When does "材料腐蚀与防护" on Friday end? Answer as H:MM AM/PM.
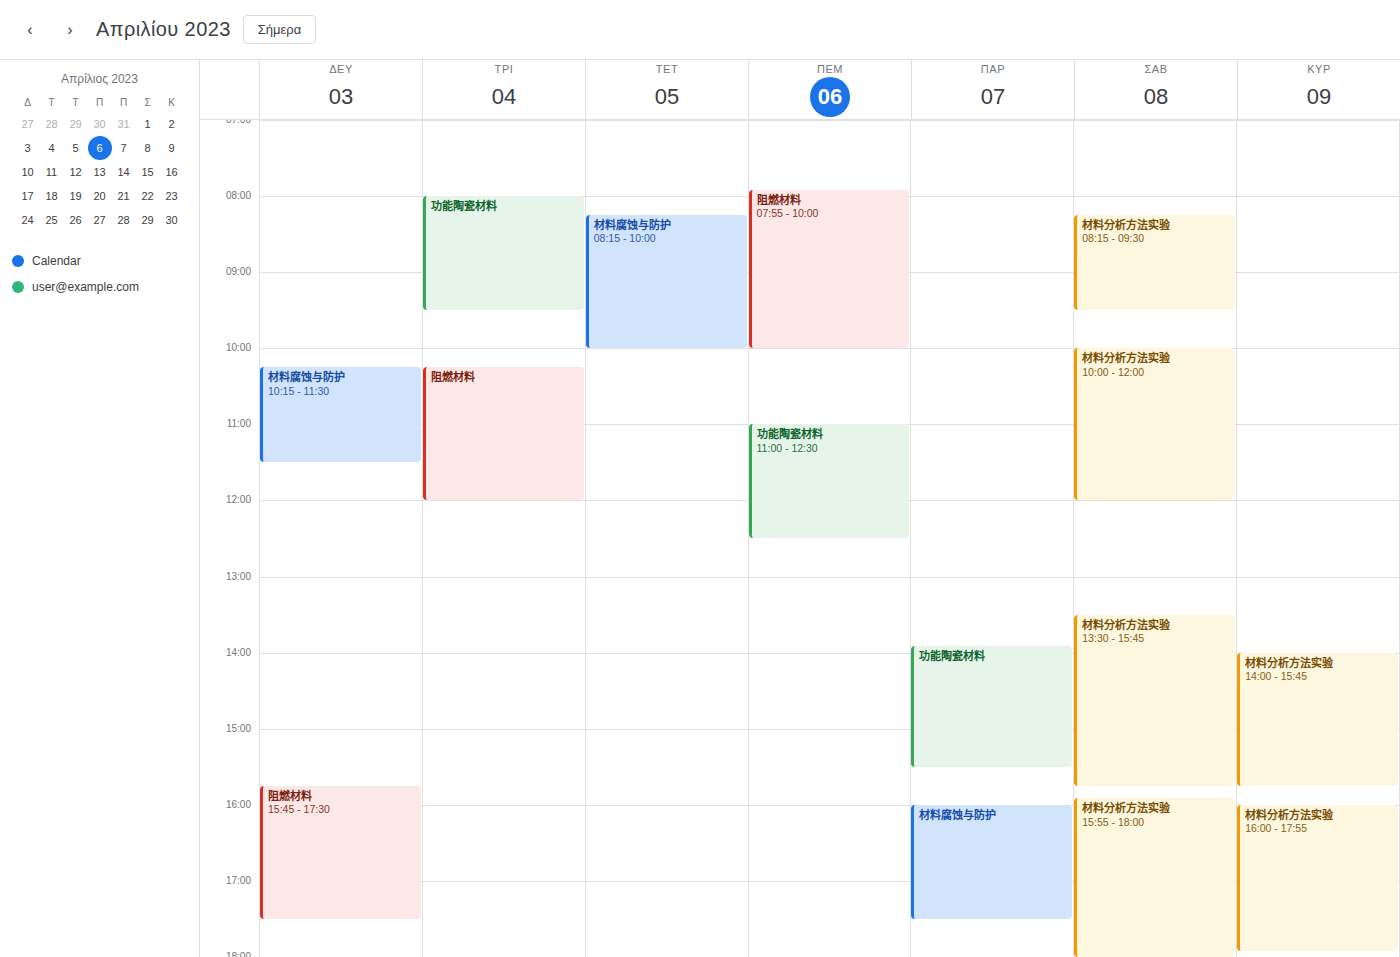
5:30 PM